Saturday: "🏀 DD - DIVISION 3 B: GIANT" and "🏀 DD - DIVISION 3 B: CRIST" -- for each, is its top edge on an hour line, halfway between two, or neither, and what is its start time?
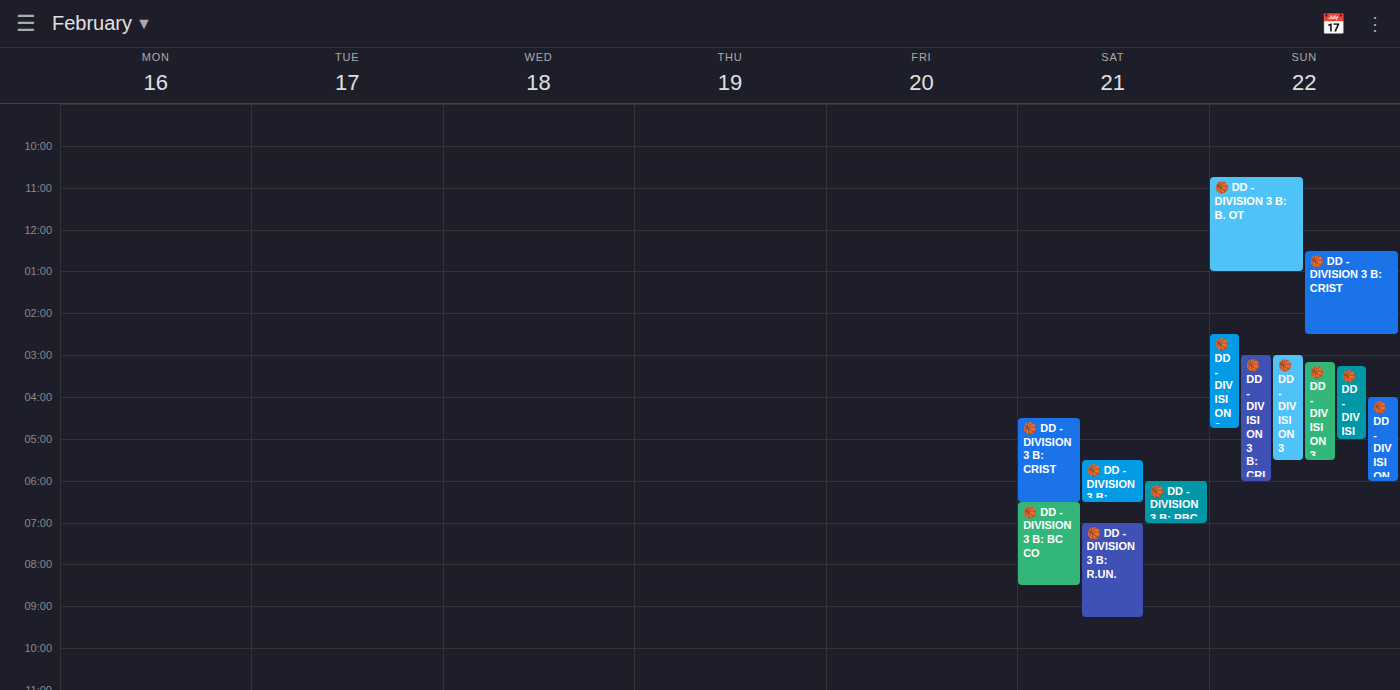
"🏀 DD - DIVISION 3 B: GIANT": 5:30 PM, halfway between the 5 PM and 6 PM lines. "🏀 DD - DIVISION 3 B: CRIST": 4:30 PM, halfway between the 4 PM and 5 PM lines.